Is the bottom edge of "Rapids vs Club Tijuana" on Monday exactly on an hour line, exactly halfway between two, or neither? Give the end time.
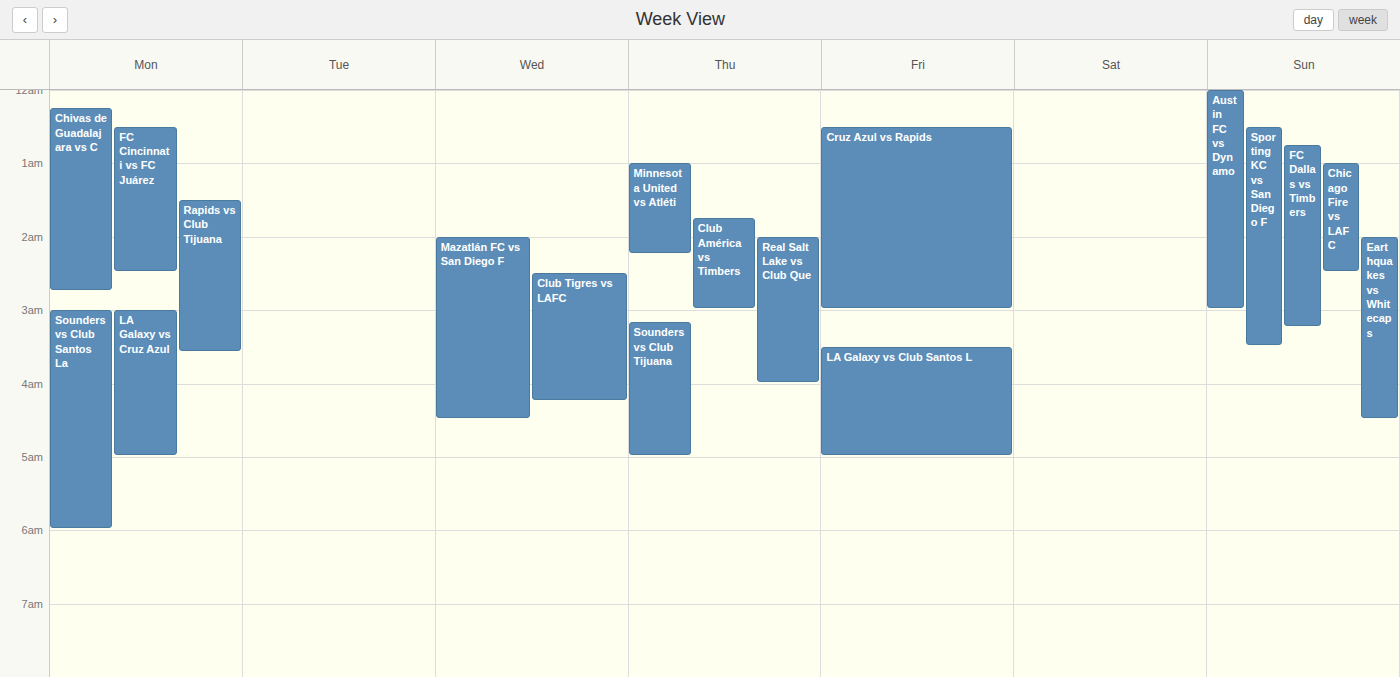
3:35 AM -- neither: 35 minutes below the 3 AM line and 25 minutes above the 4 AM line.